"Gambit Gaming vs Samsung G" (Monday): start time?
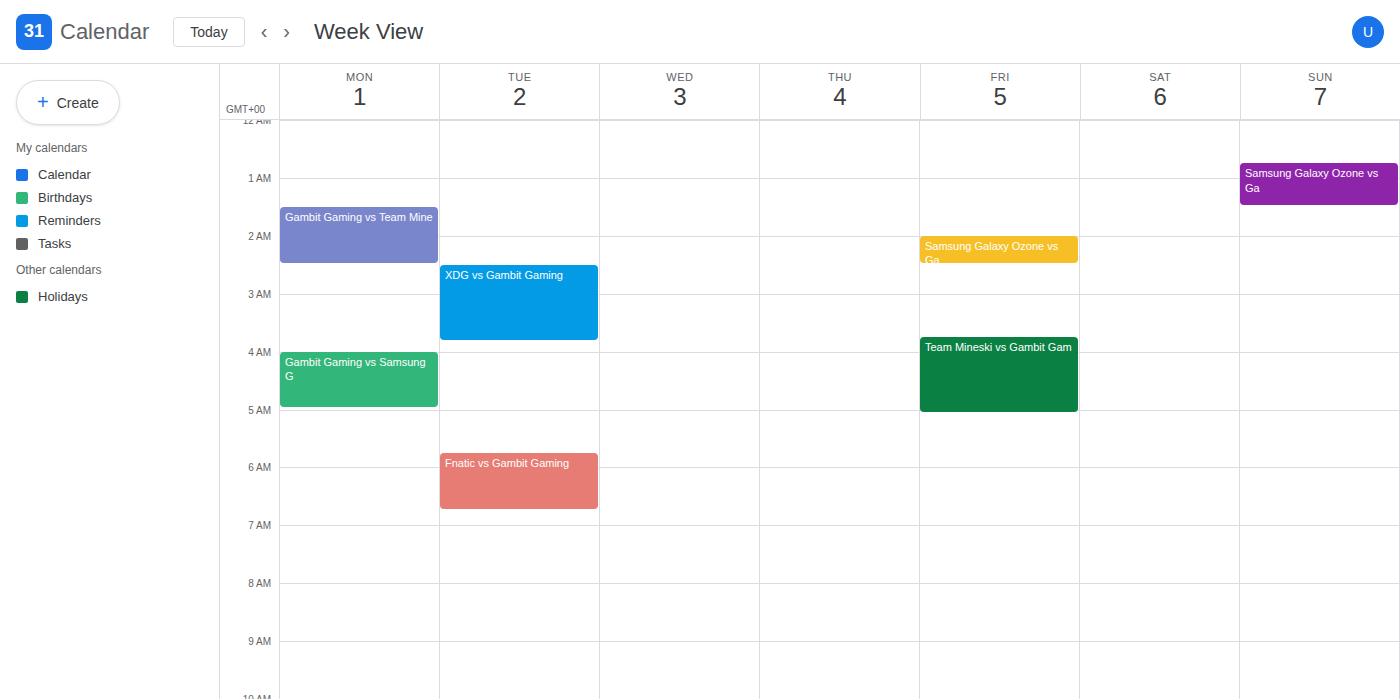
4:00 AM